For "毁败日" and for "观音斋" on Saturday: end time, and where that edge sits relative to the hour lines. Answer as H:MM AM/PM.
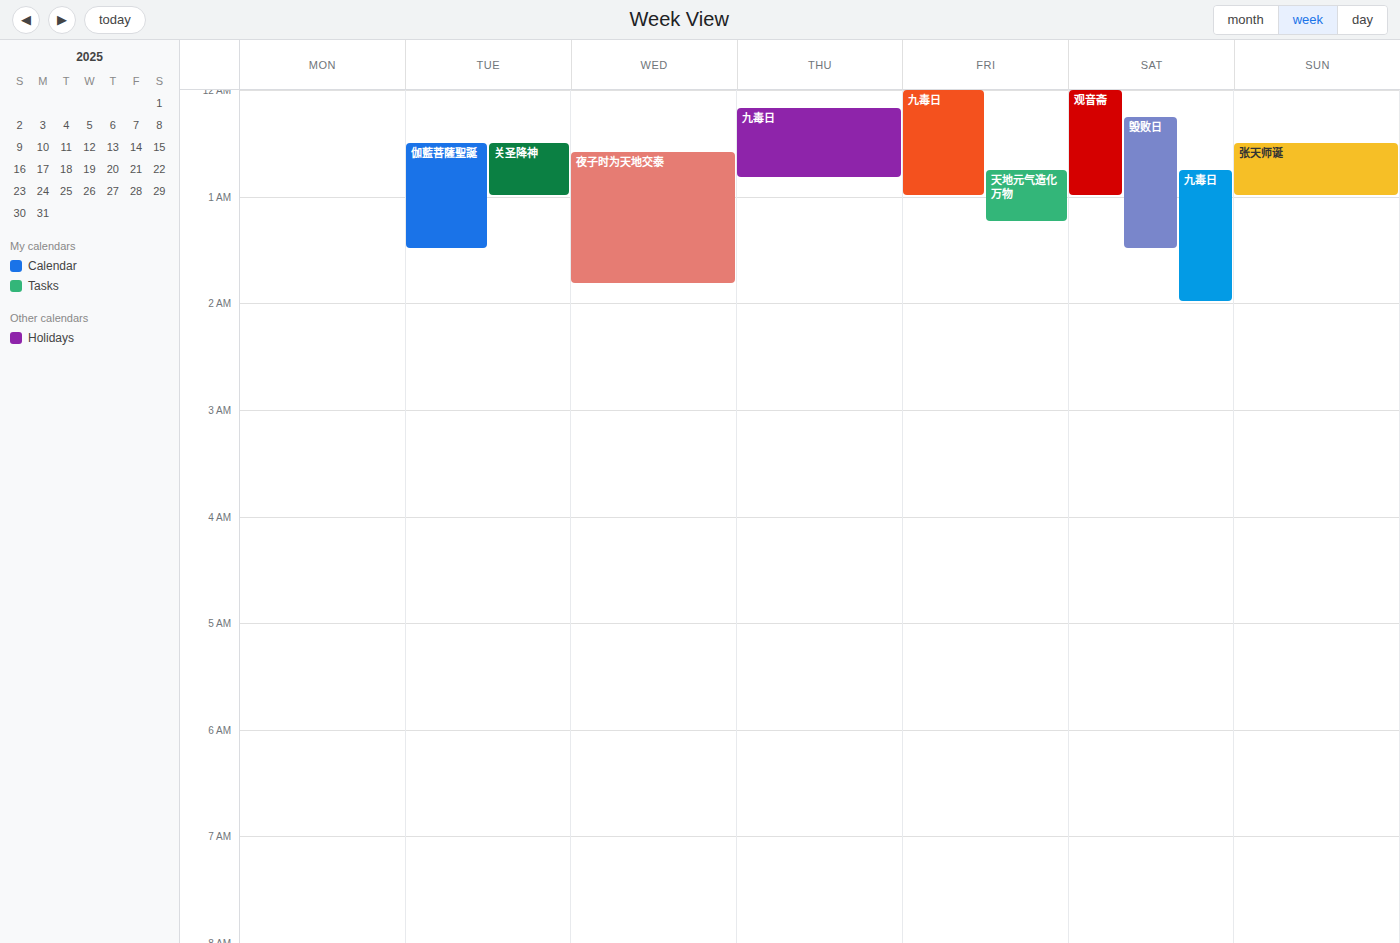
"毁败日": 1:30 AM, halfway between the 1 AM and 2 AM lines. "观音斋": 1:00 AM, exactly on the 1 AM line.